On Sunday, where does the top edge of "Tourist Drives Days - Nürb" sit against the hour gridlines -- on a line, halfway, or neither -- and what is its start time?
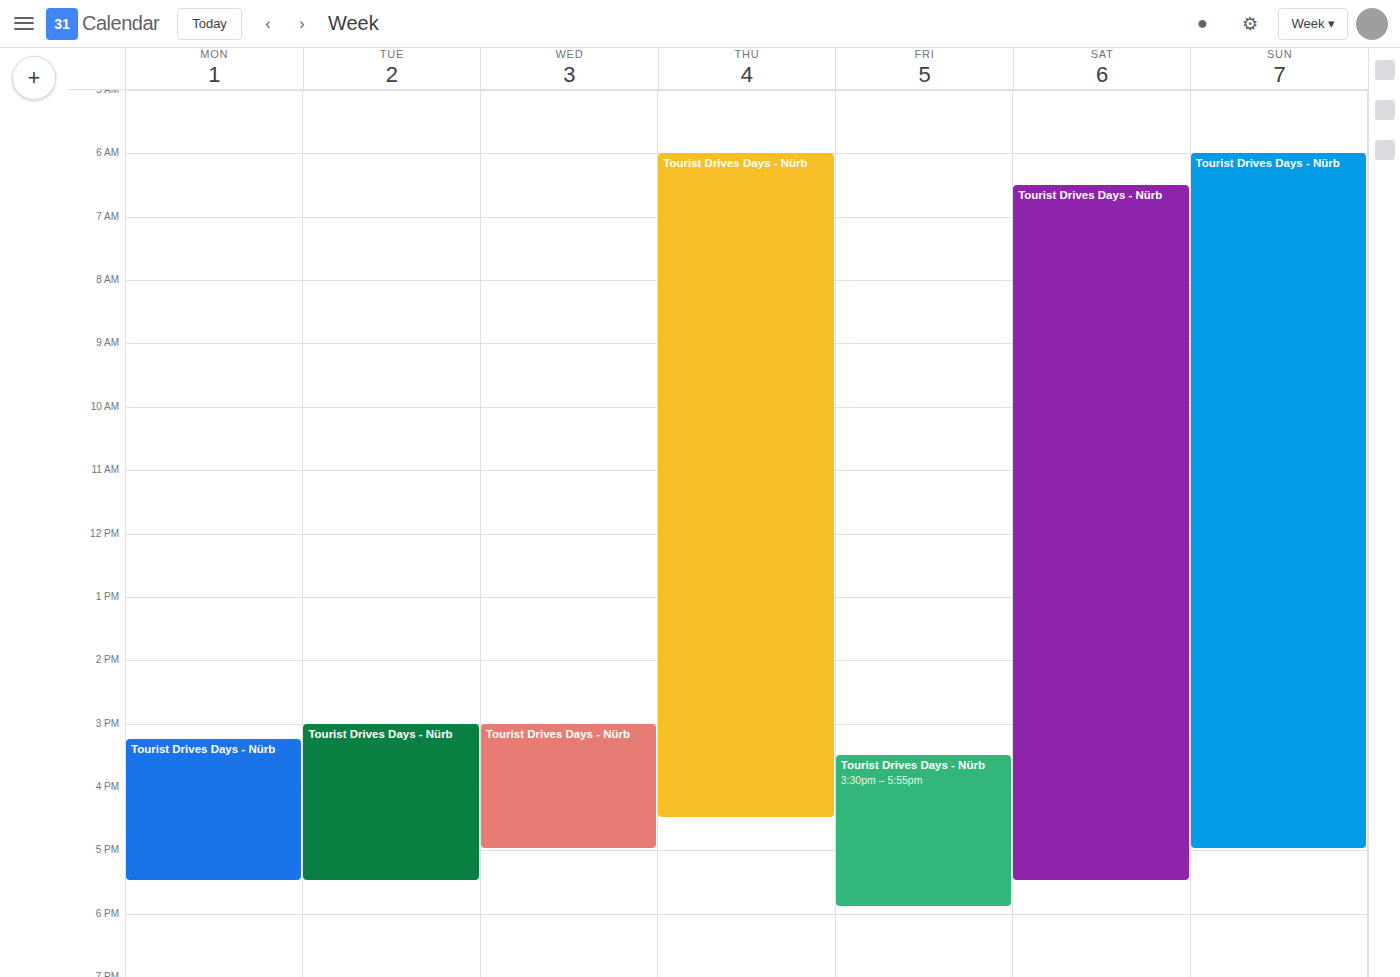
6:00 AM -- exactly on the 6 AM line.